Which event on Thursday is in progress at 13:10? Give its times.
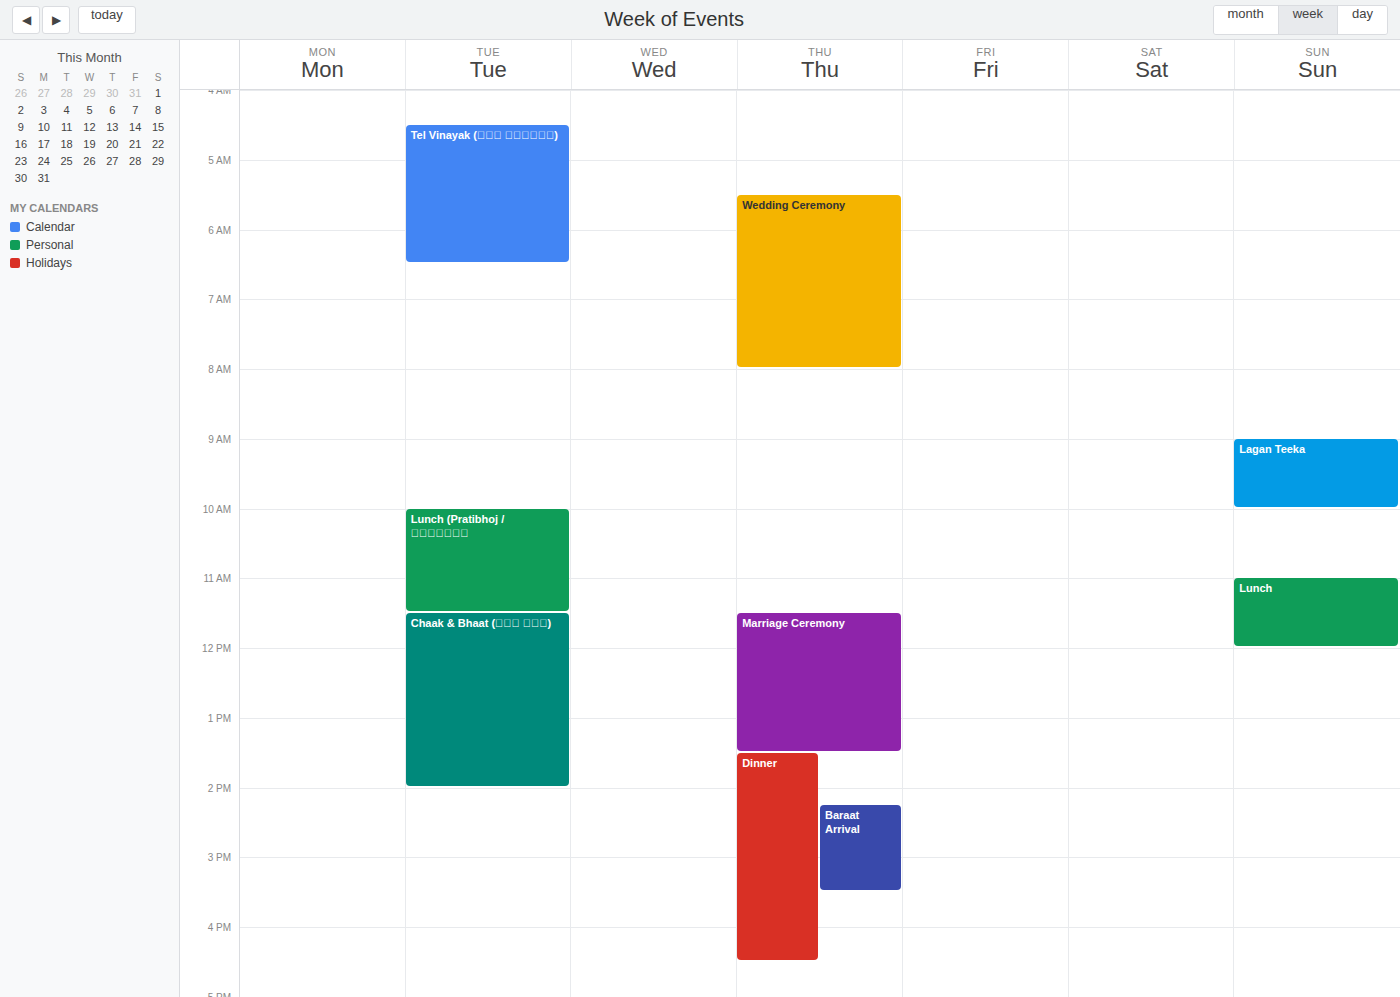
"Marriage Ceremony", 11:30 to 13:30